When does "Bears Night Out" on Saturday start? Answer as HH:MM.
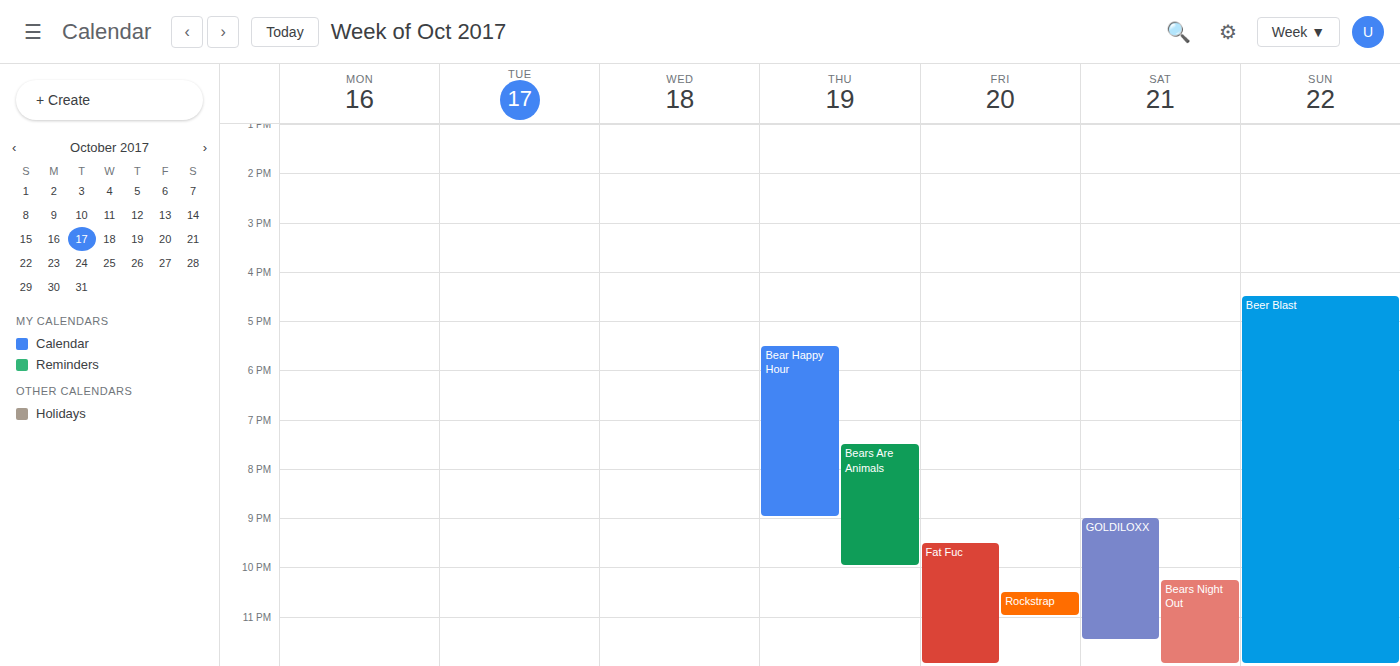
22:15